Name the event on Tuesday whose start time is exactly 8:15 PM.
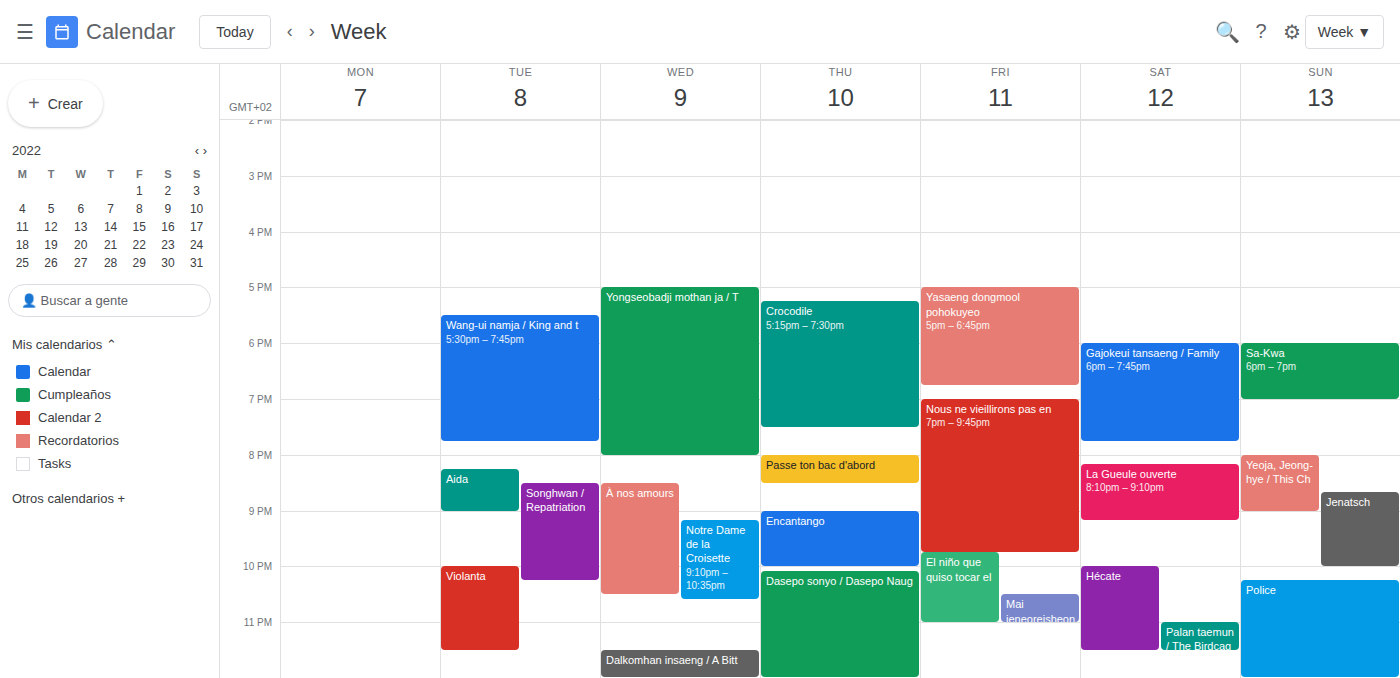
"Aida"